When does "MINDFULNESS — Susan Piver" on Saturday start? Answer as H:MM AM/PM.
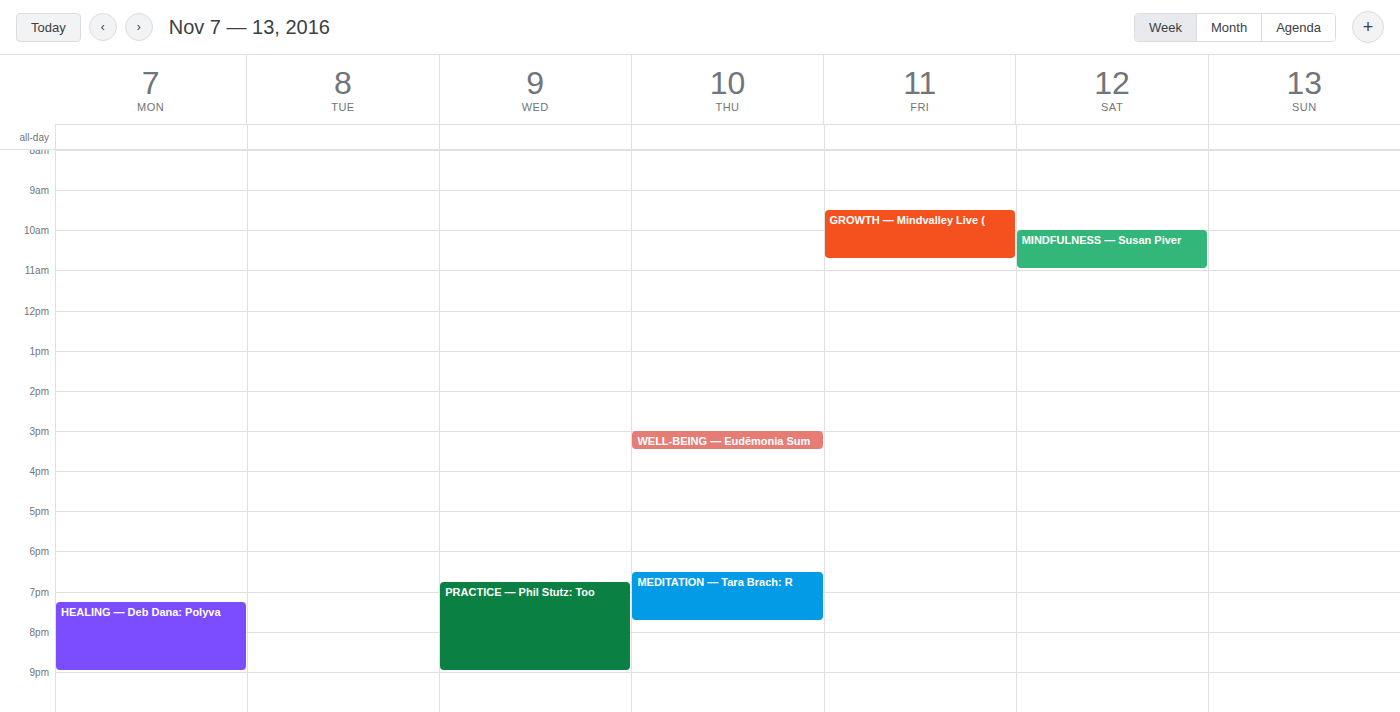
10:00 AM